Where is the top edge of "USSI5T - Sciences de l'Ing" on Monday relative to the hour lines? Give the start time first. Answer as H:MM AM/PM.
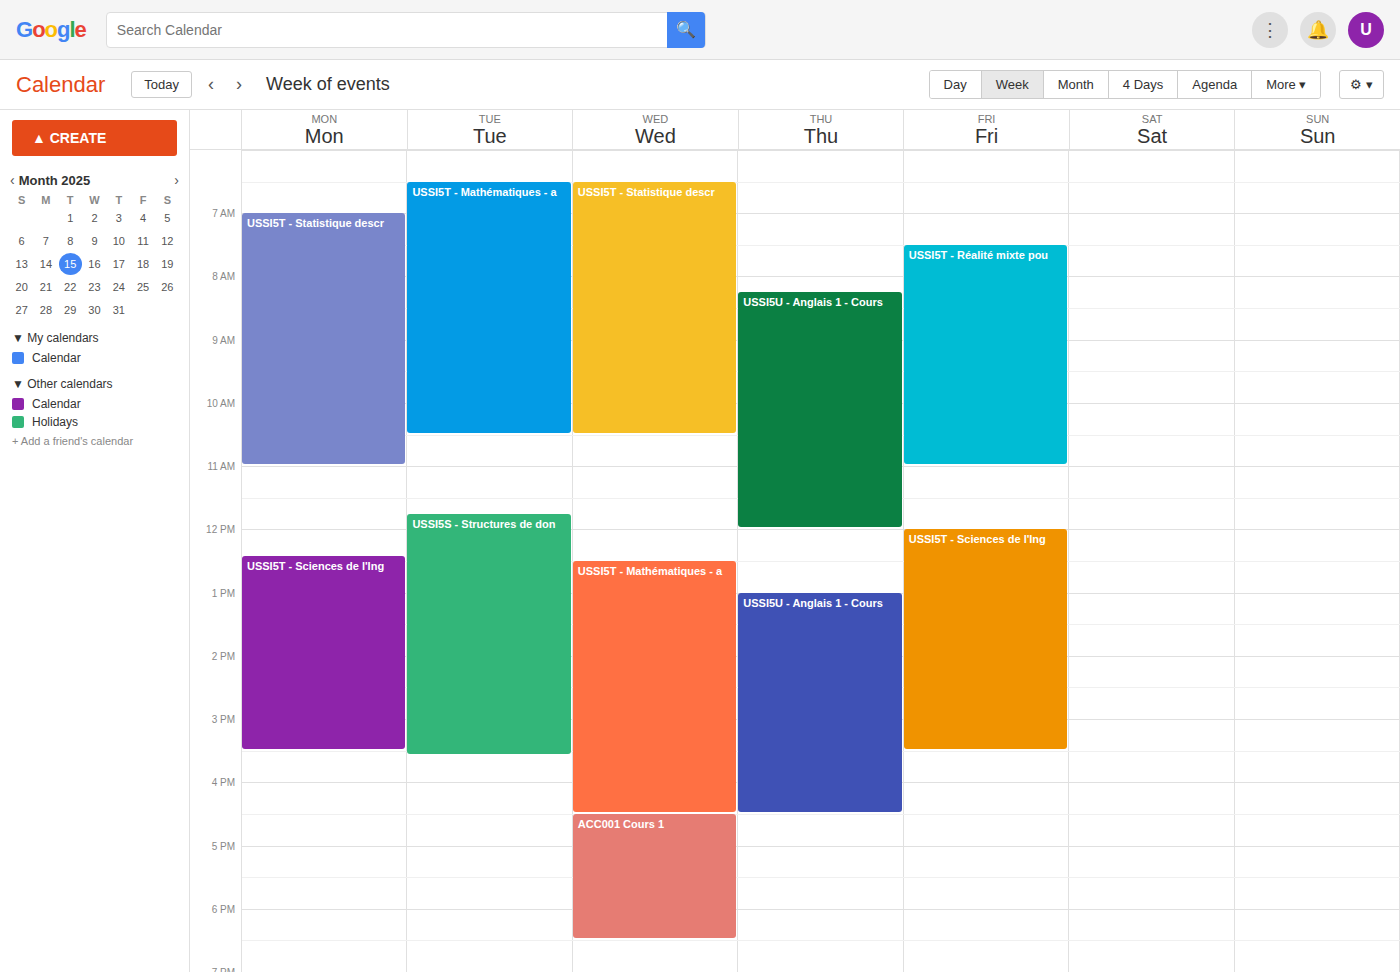
12:25 PM -- neither: 25 minutes below the 12 PM line and 35 minutes above the 1 PM line.